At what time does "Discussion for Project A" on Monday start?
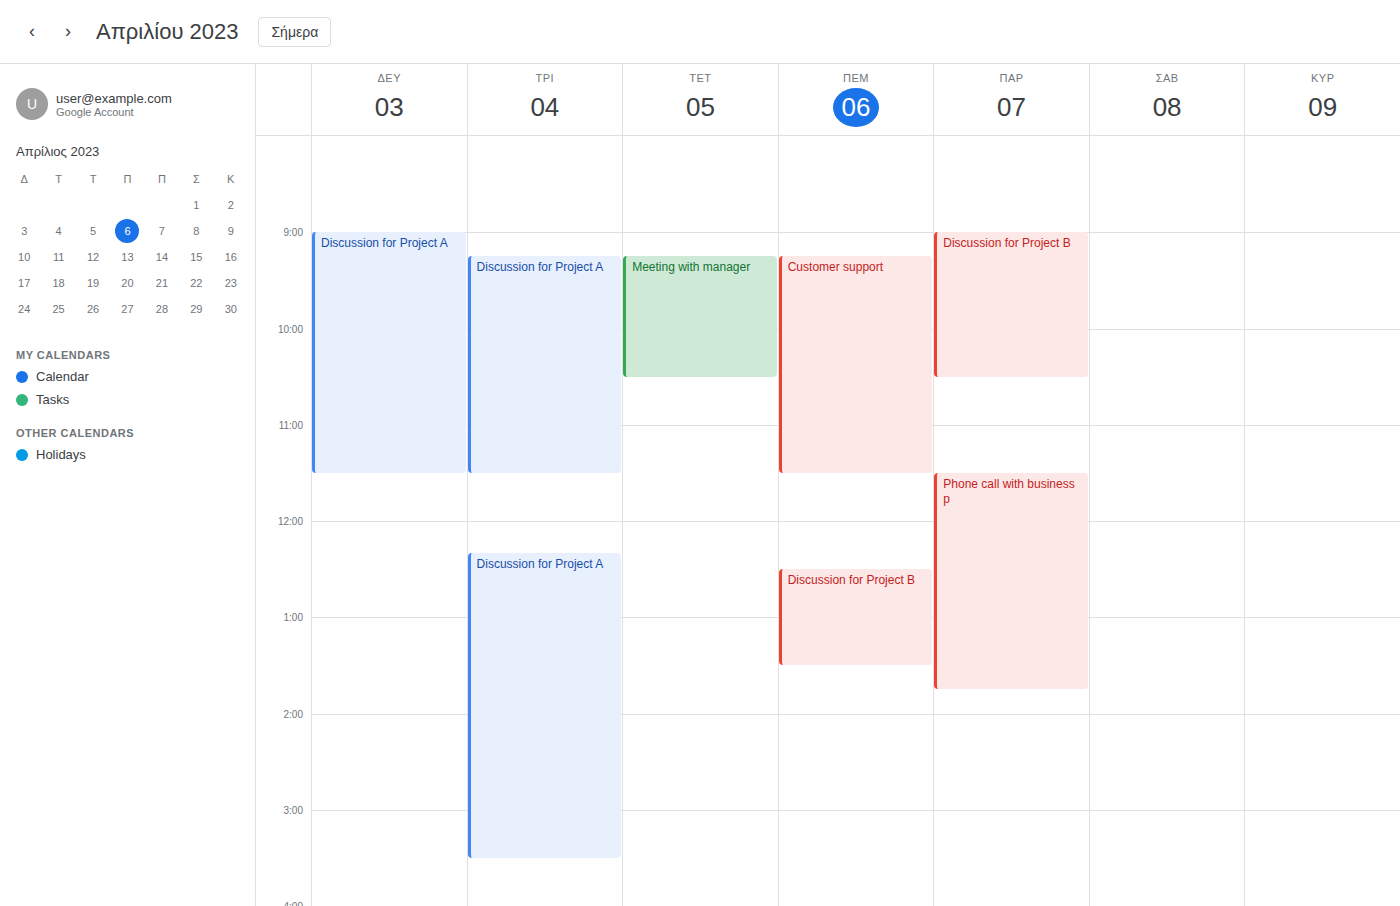
9:00 AM